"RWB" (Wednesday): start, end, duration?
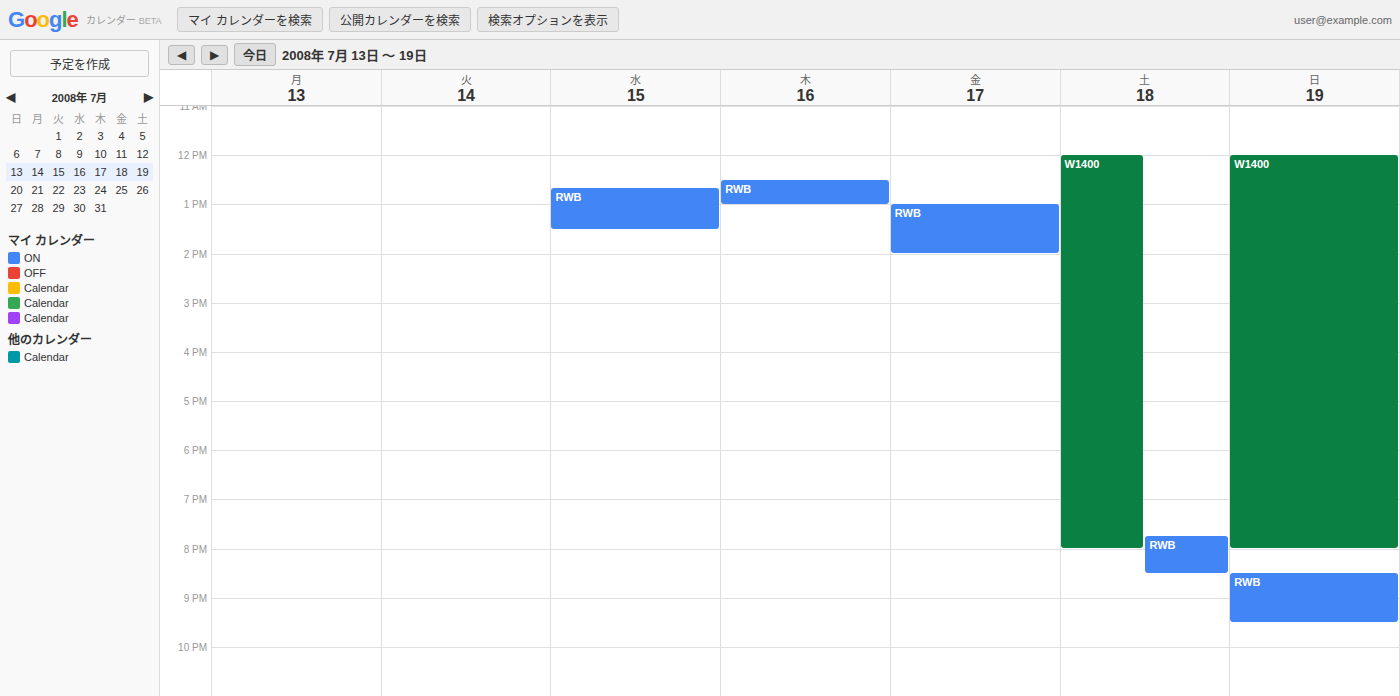
12:40 to 13:30, 50 minutes